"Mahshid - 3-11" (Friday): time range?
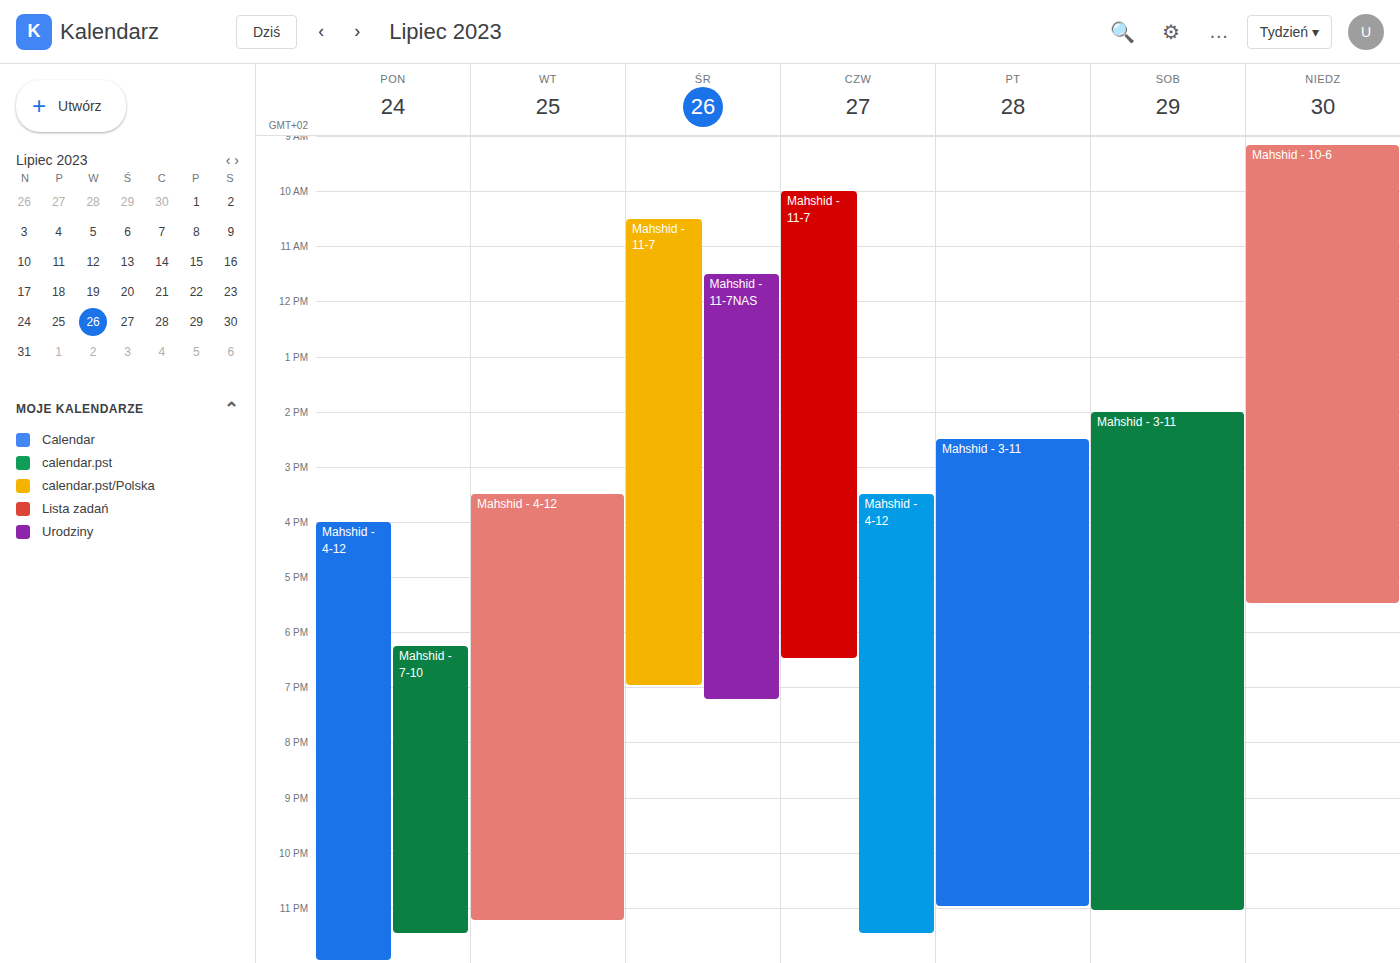
2:30 PM to 11:00 PM